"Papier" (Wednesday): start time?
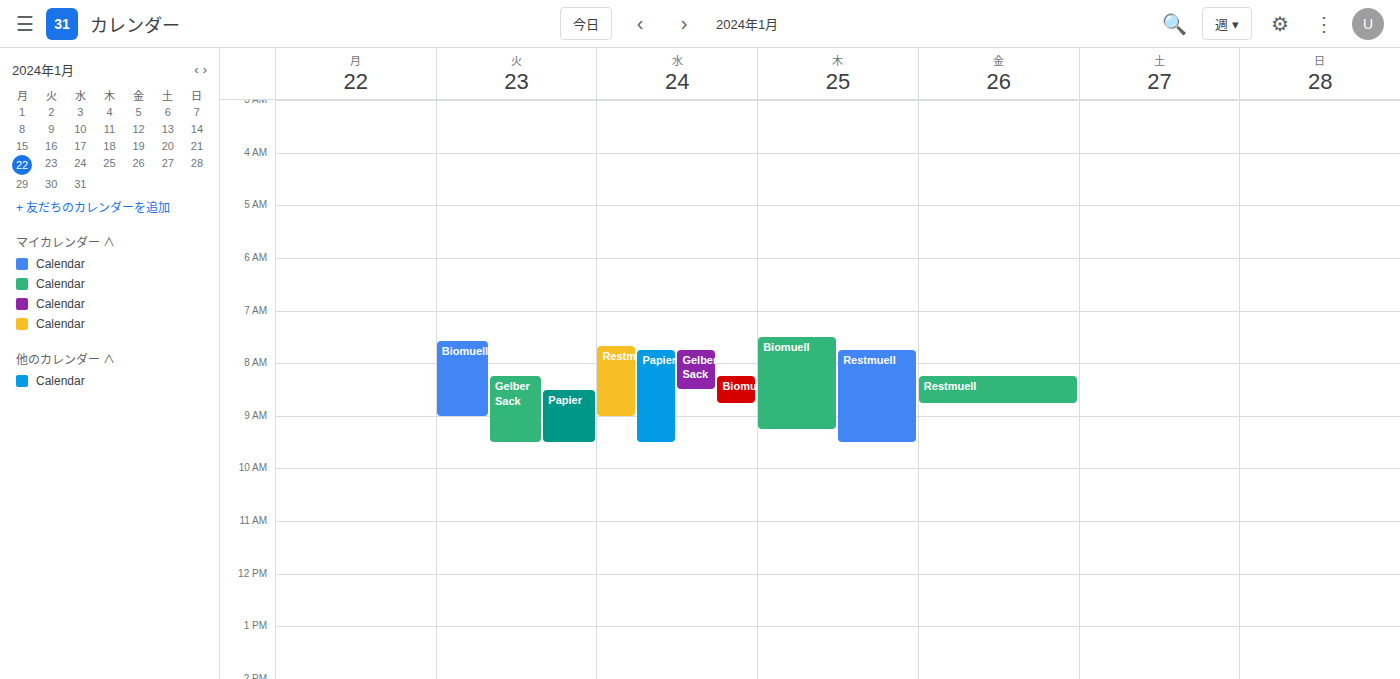
7:45 AM